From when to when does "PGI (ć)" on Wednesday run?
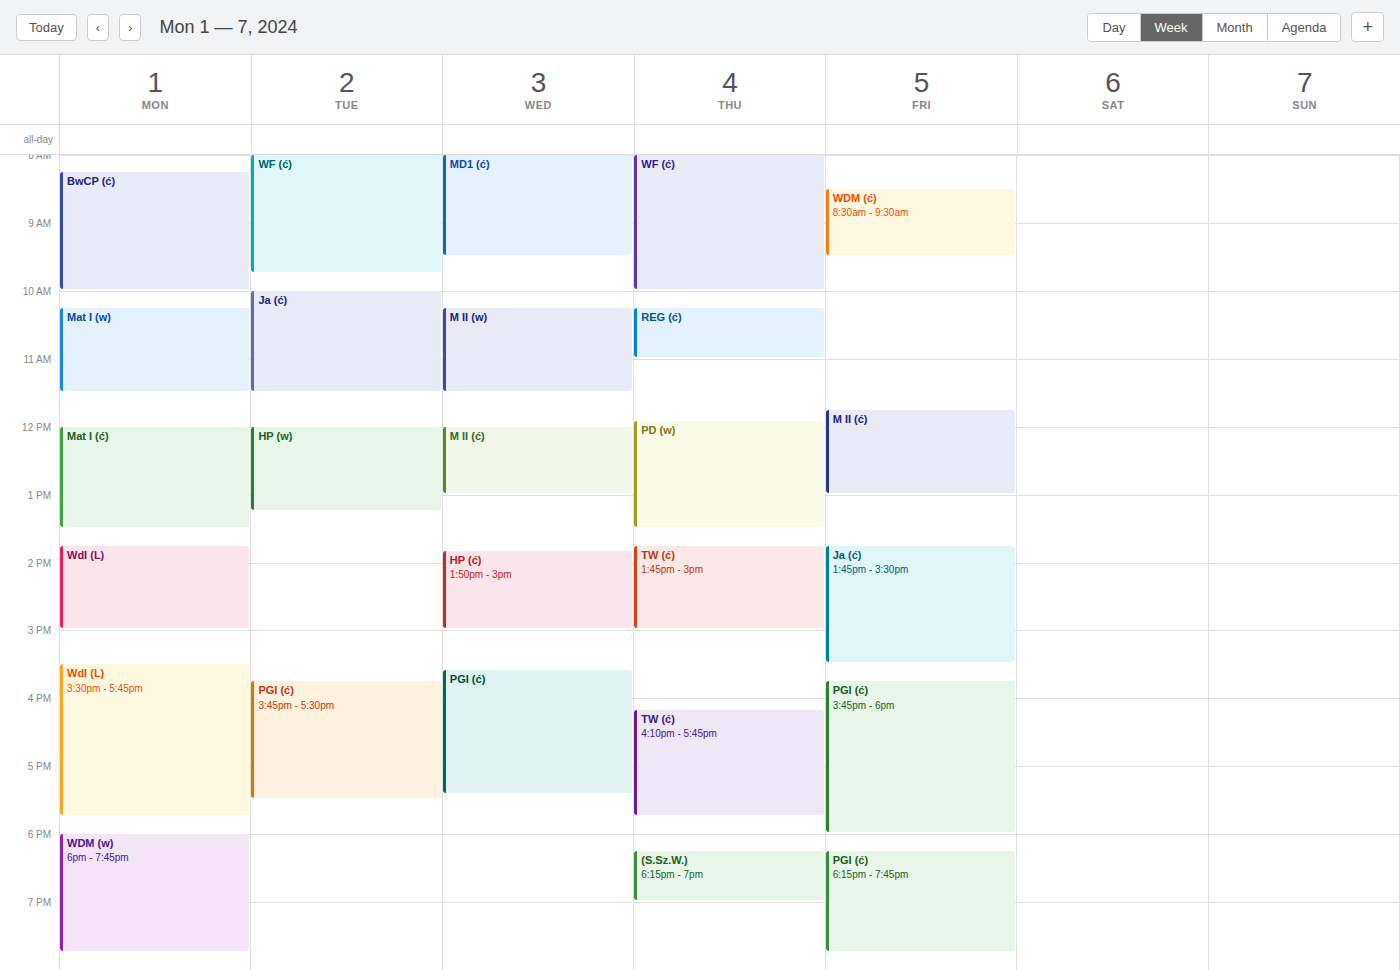
3:35 PM to 5:25 PM